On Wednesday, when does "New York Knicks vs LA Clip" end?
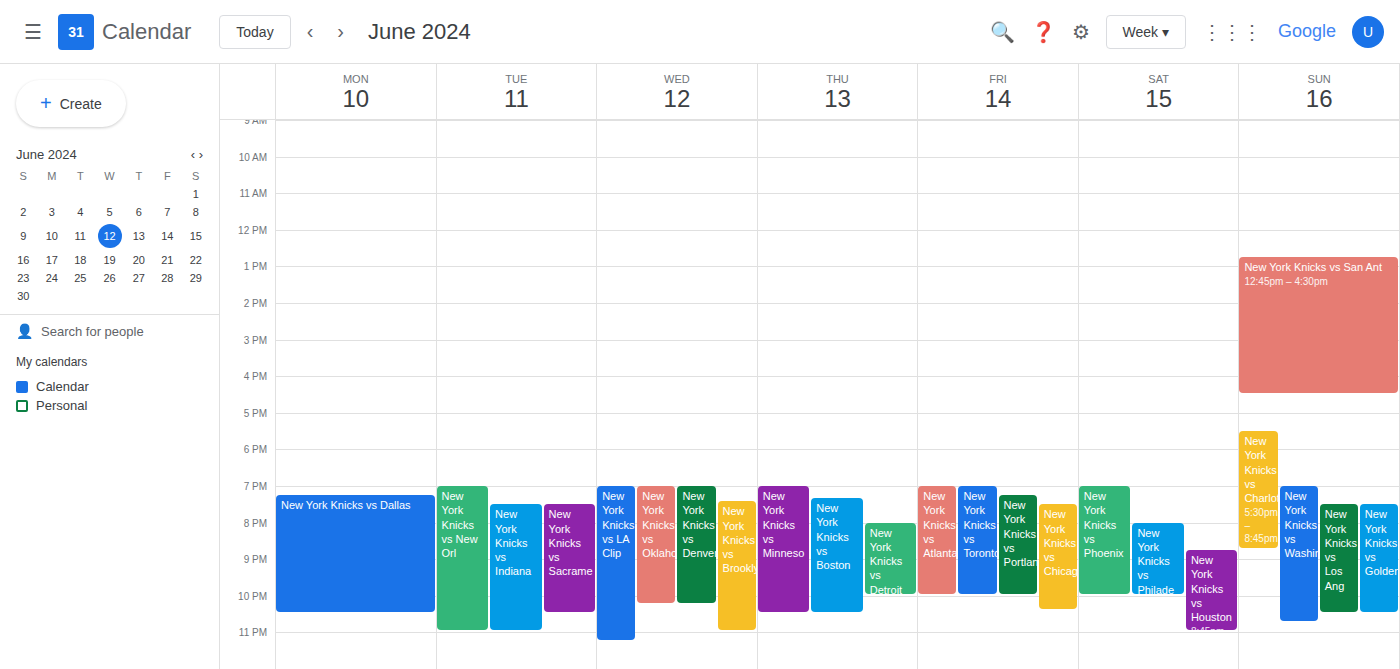
11:15 PM